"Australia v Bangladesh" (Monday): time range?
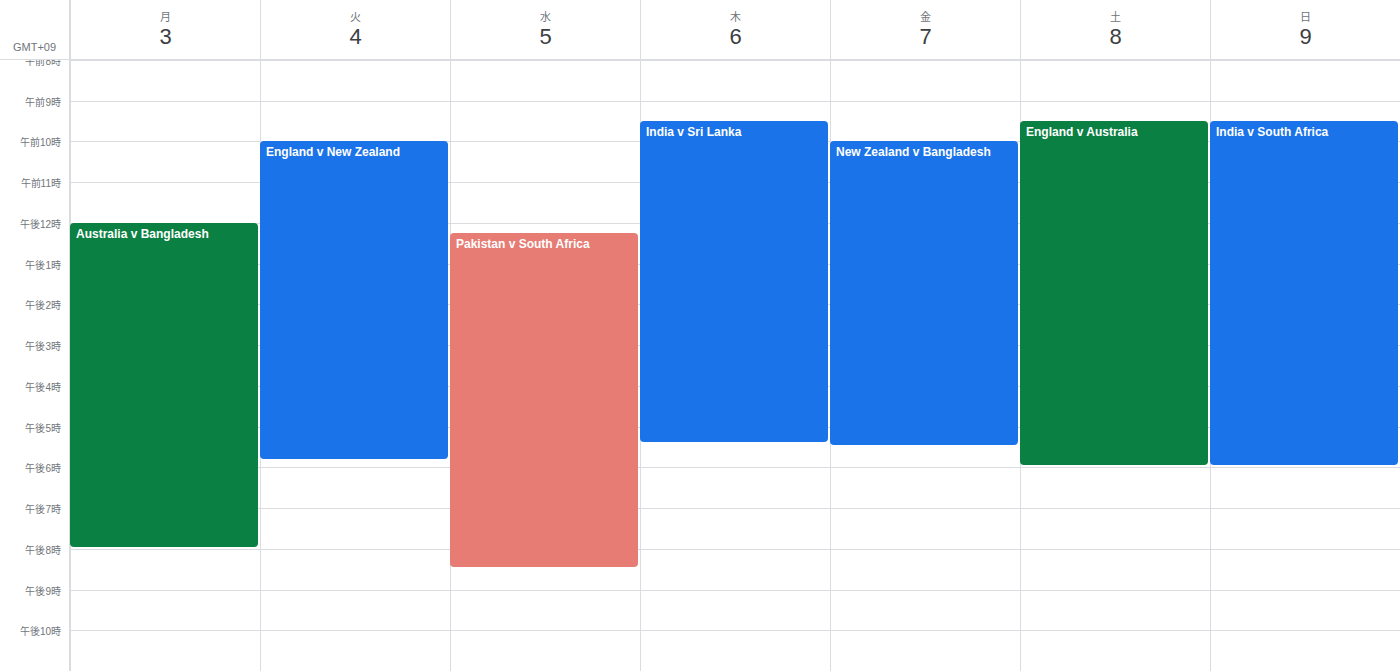
12:00 PM to 8:00 PM